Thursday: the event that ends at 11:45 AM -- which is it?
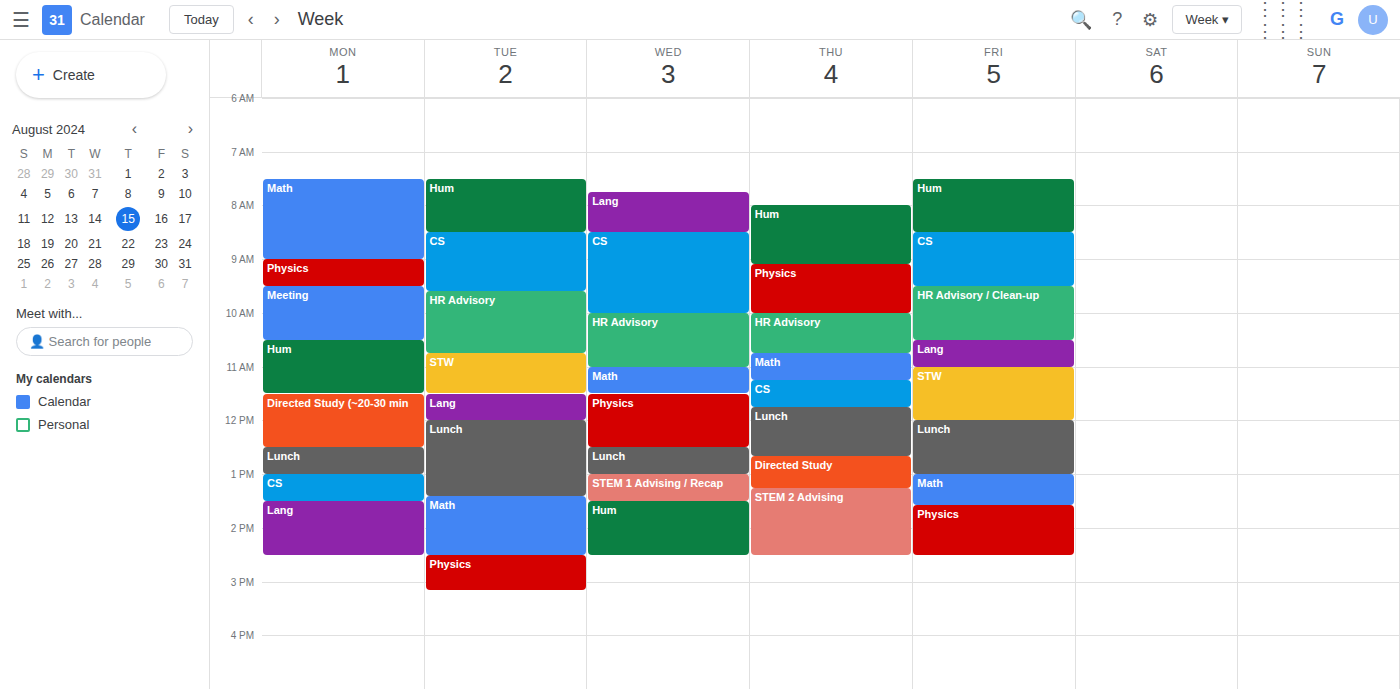
"CS"